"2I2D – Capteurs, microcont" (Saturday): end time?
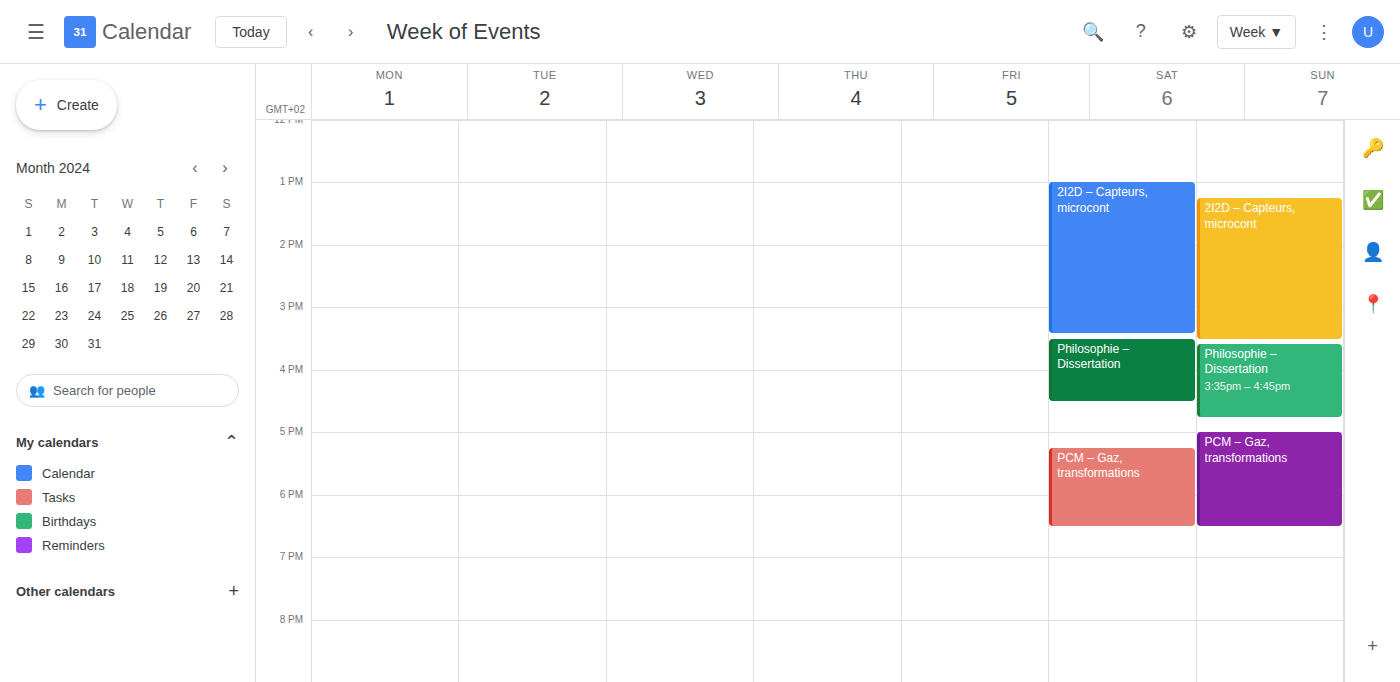
3:25 PM